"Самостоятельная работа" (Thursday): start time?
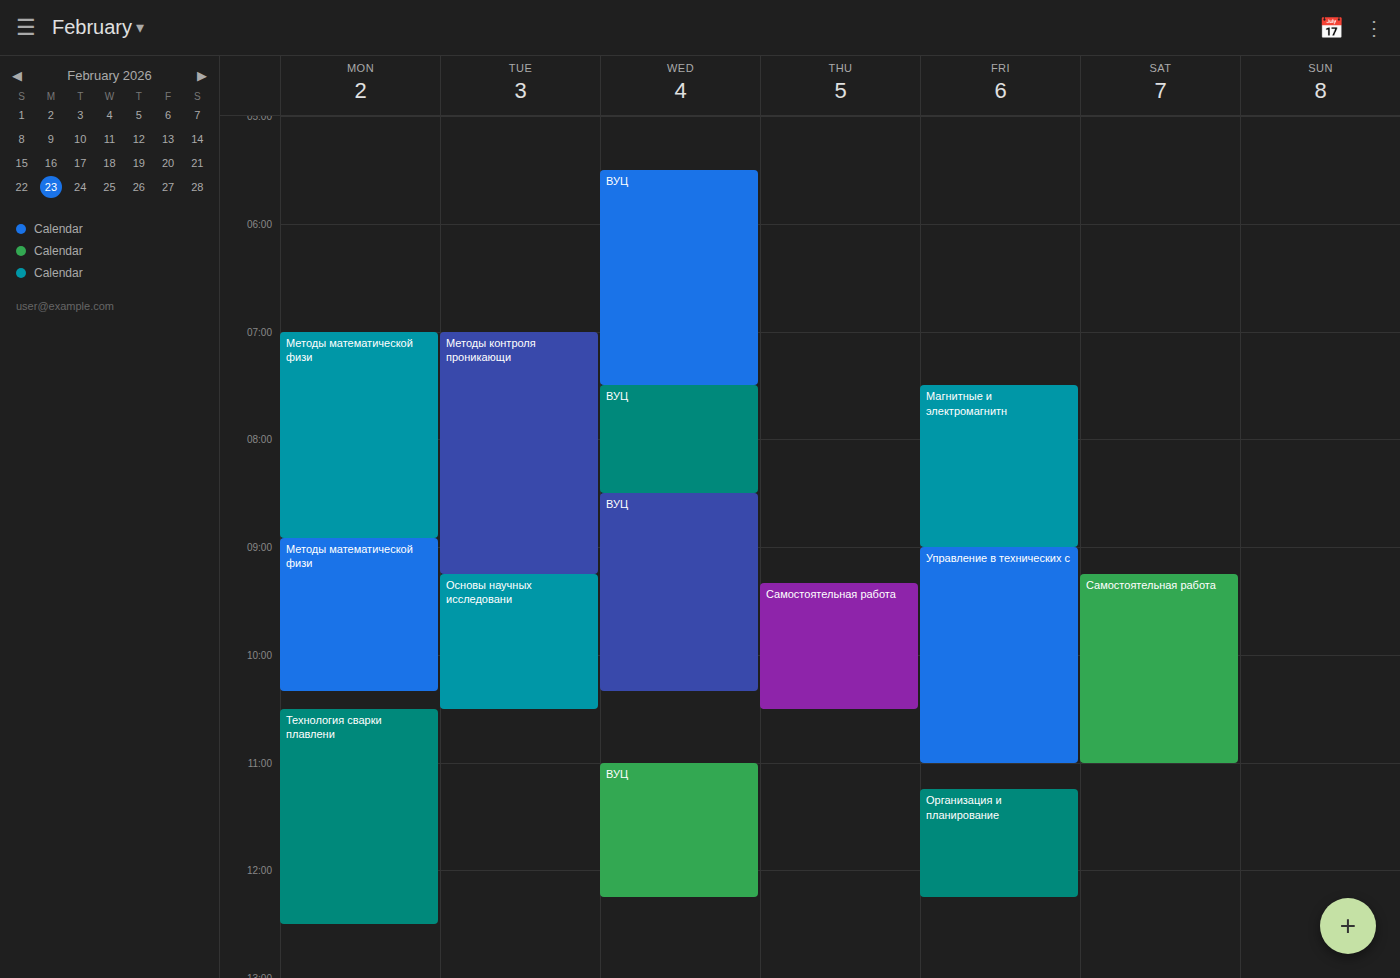
9:20 AM